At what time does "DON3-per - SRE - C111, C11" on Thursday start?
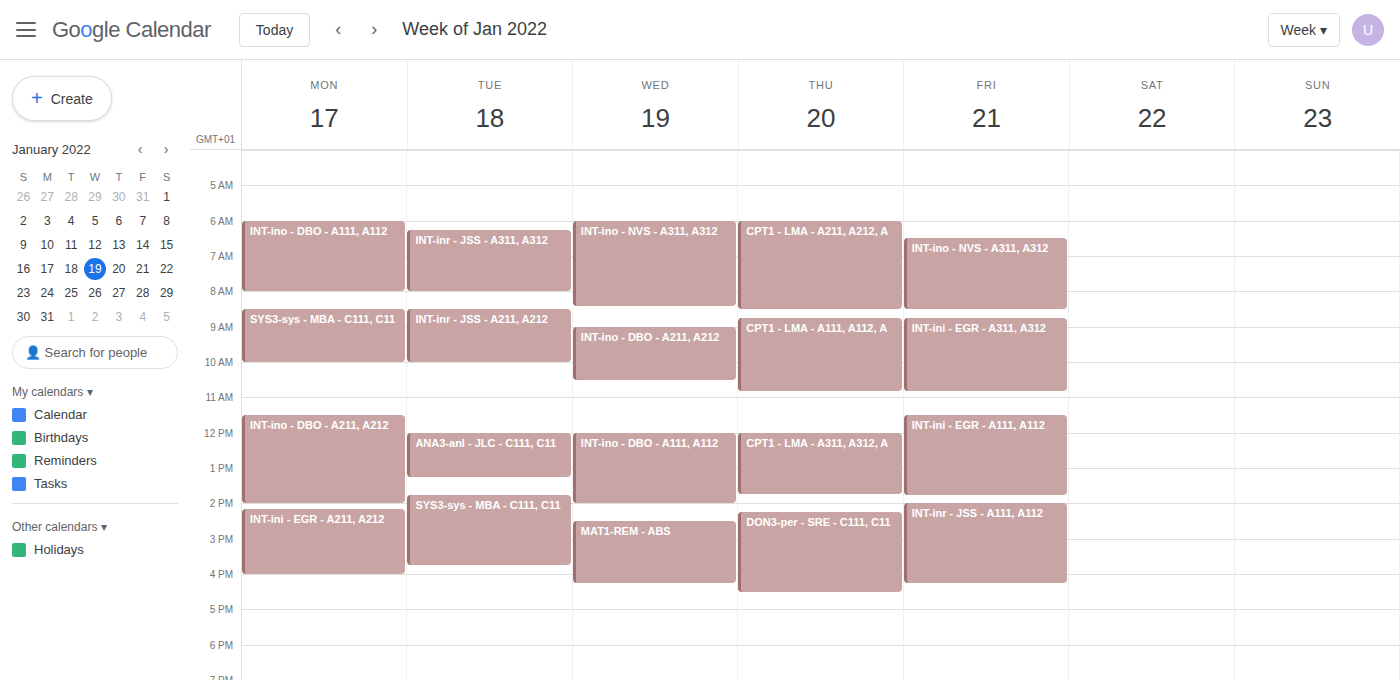
2:15 PM